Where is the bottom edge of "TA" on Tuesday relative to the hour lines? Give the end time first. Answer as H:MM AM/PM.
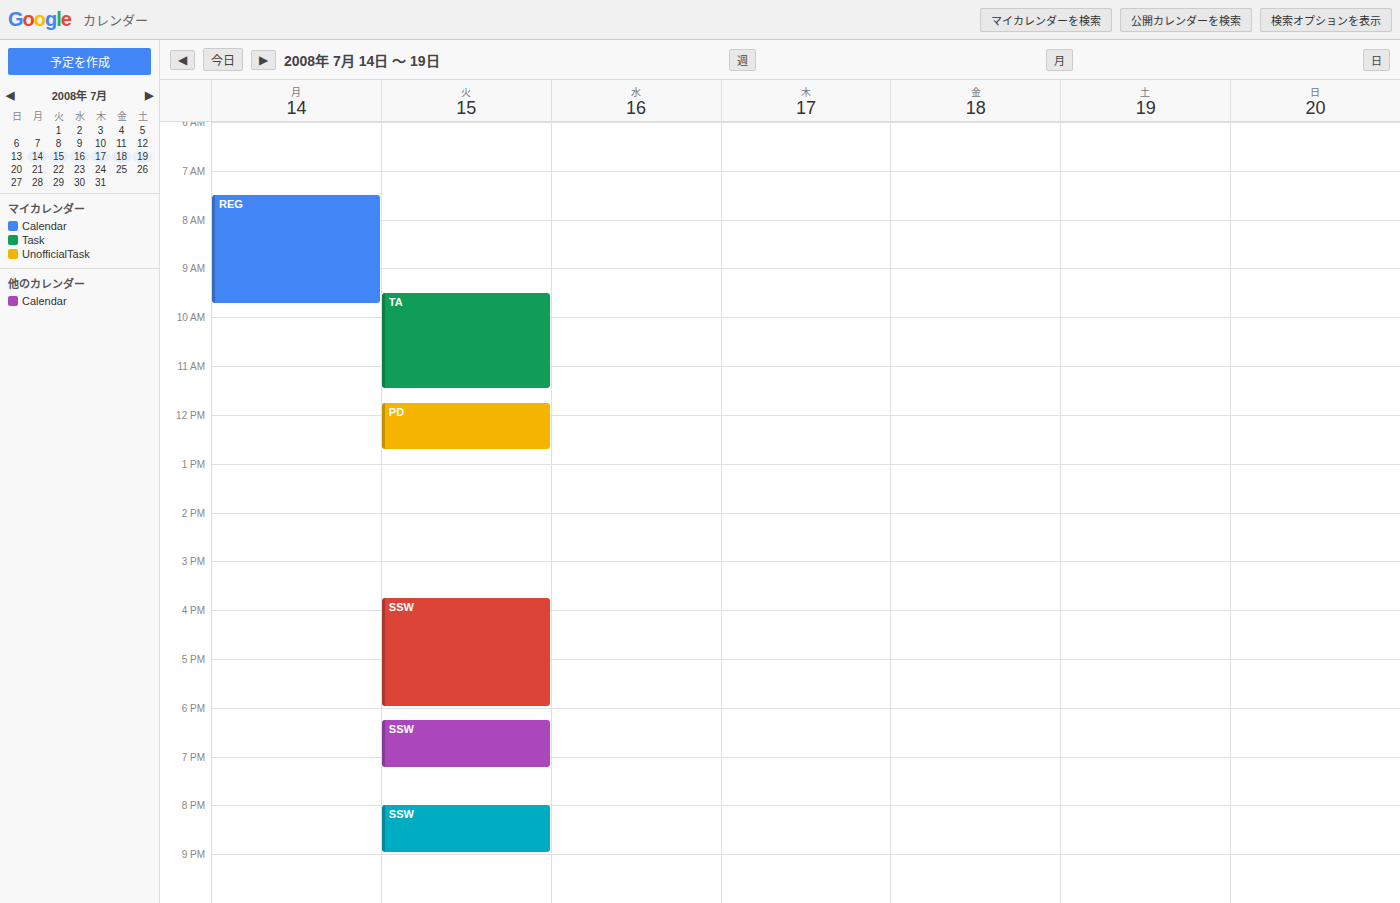
11:30 AM -- halfway between the 11 AM and 12 PM lines.